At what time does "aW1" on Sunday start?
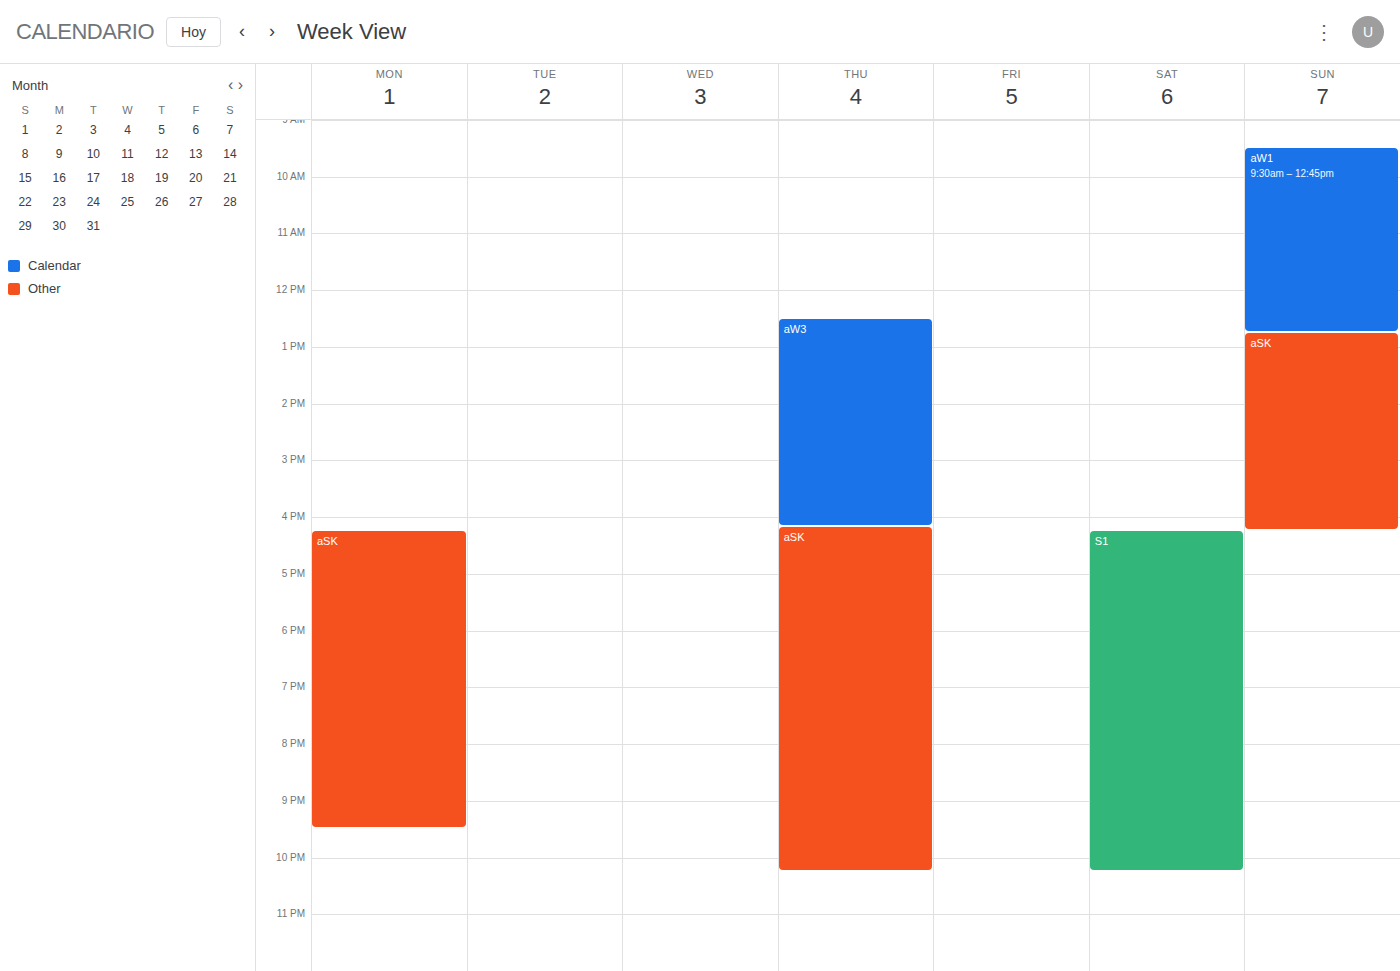
9:30 AM